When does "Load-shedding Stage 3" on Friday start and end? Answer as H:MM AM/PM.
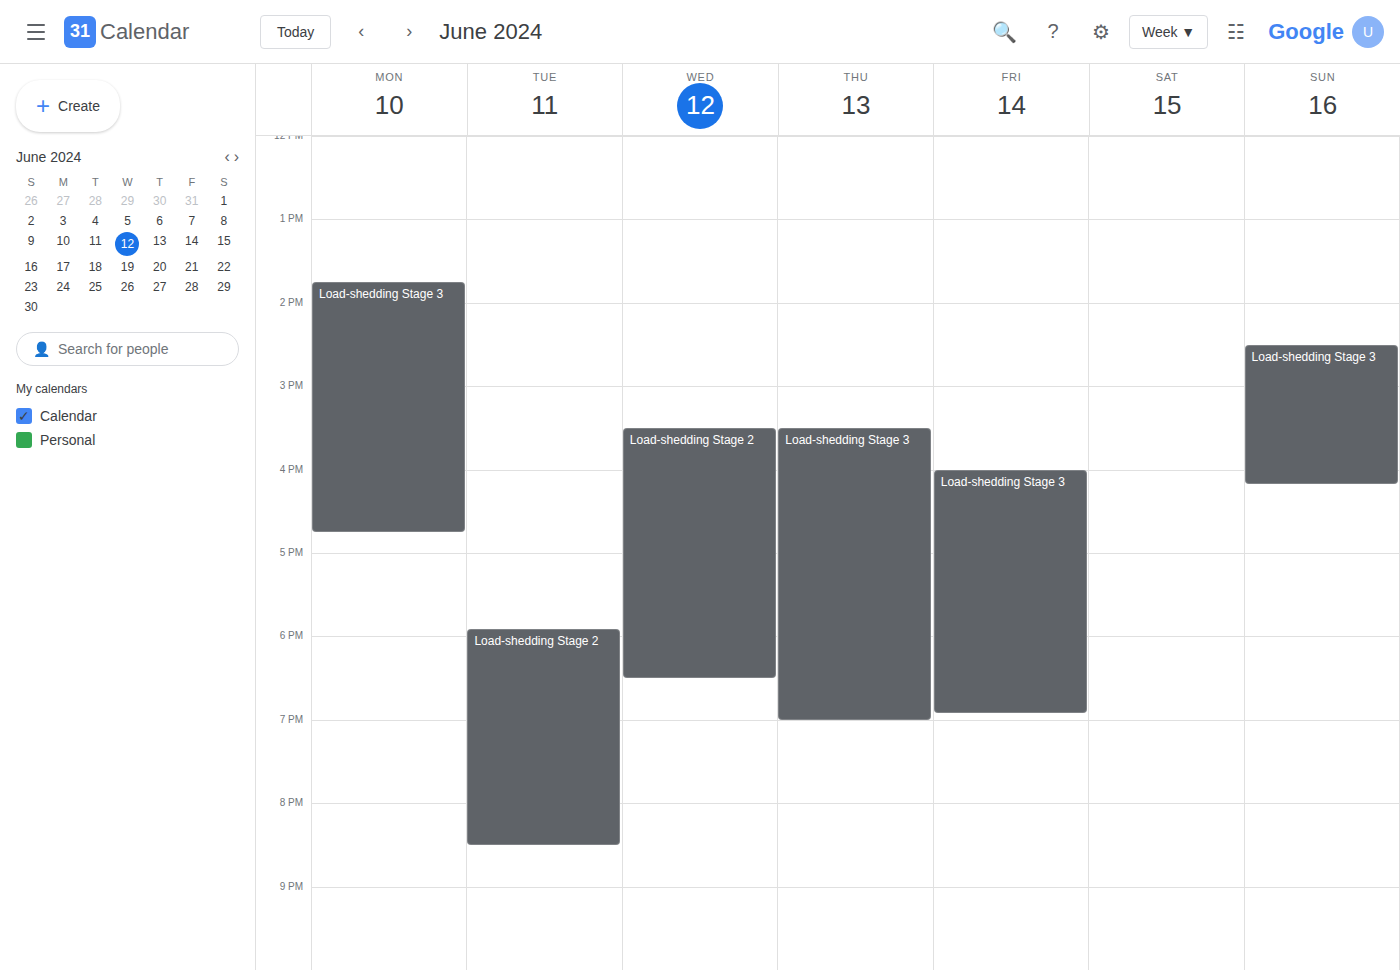
4:00 PM to 6:55 PM